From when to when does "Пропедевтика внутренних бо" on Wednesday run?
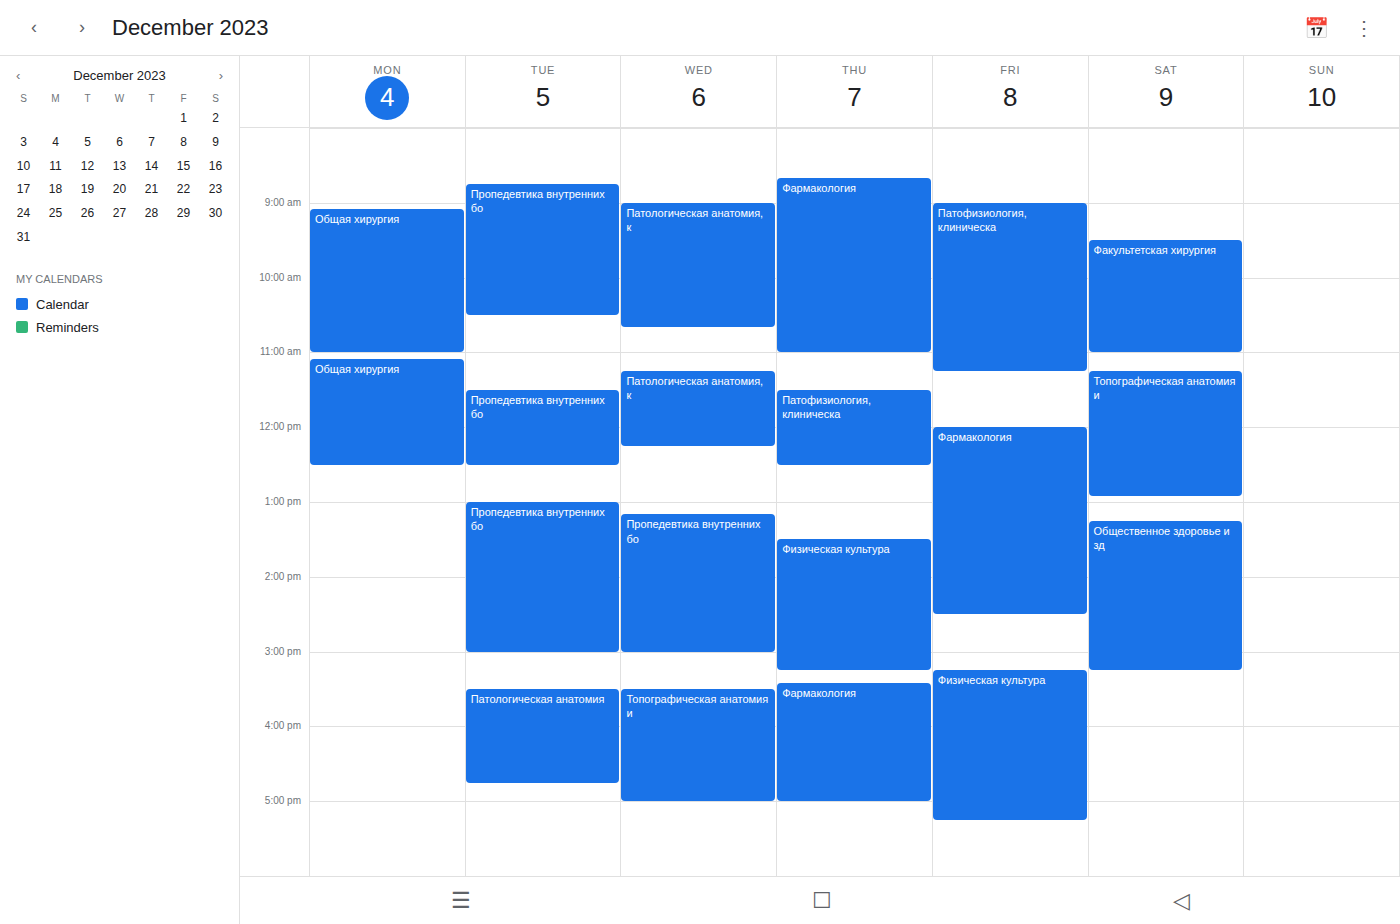
1:10 PM to 3:00 PM